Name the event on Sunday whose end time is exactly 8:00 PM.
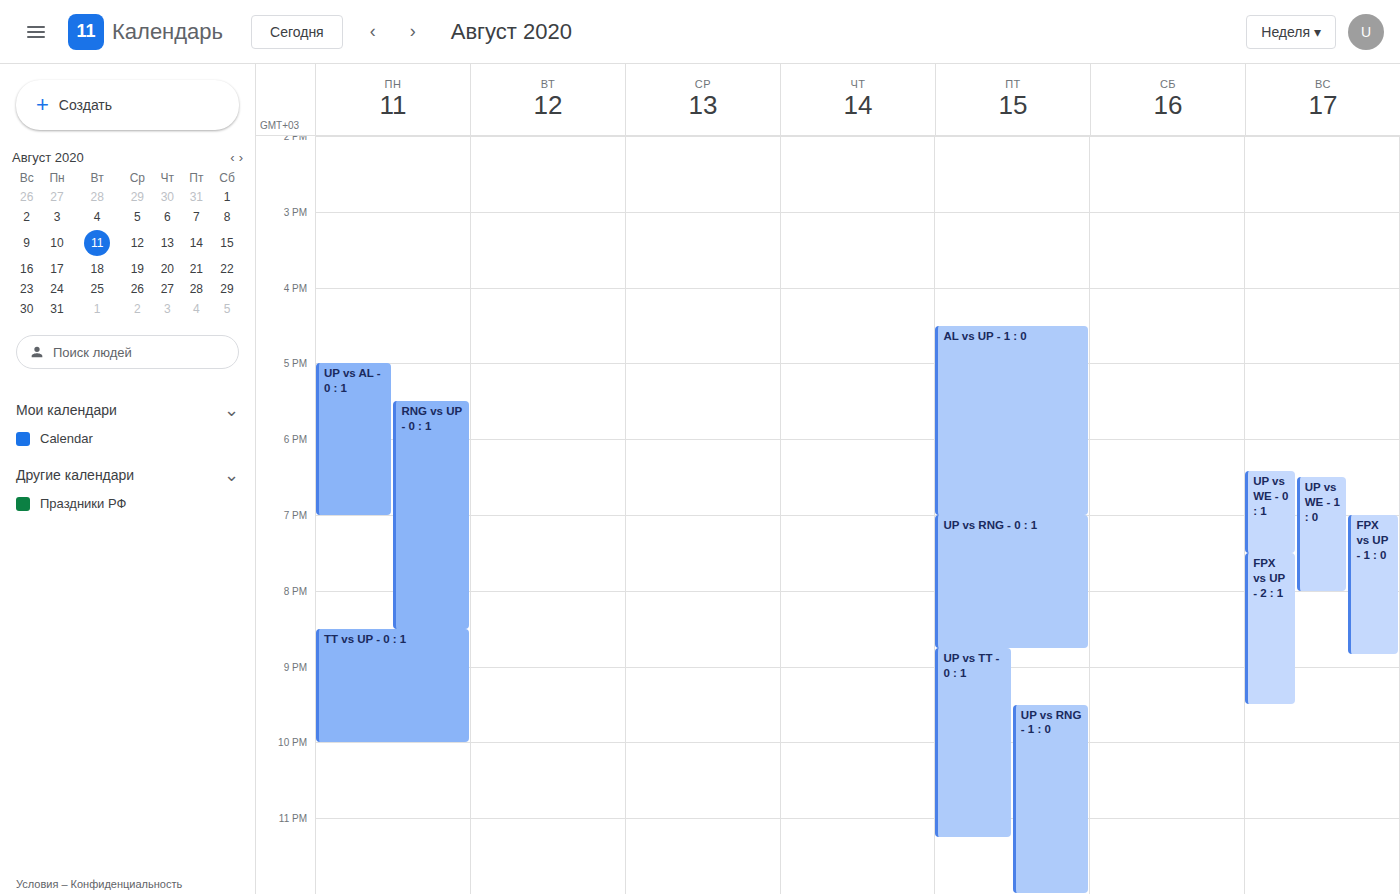
"UP vs WE - 1 : 0"